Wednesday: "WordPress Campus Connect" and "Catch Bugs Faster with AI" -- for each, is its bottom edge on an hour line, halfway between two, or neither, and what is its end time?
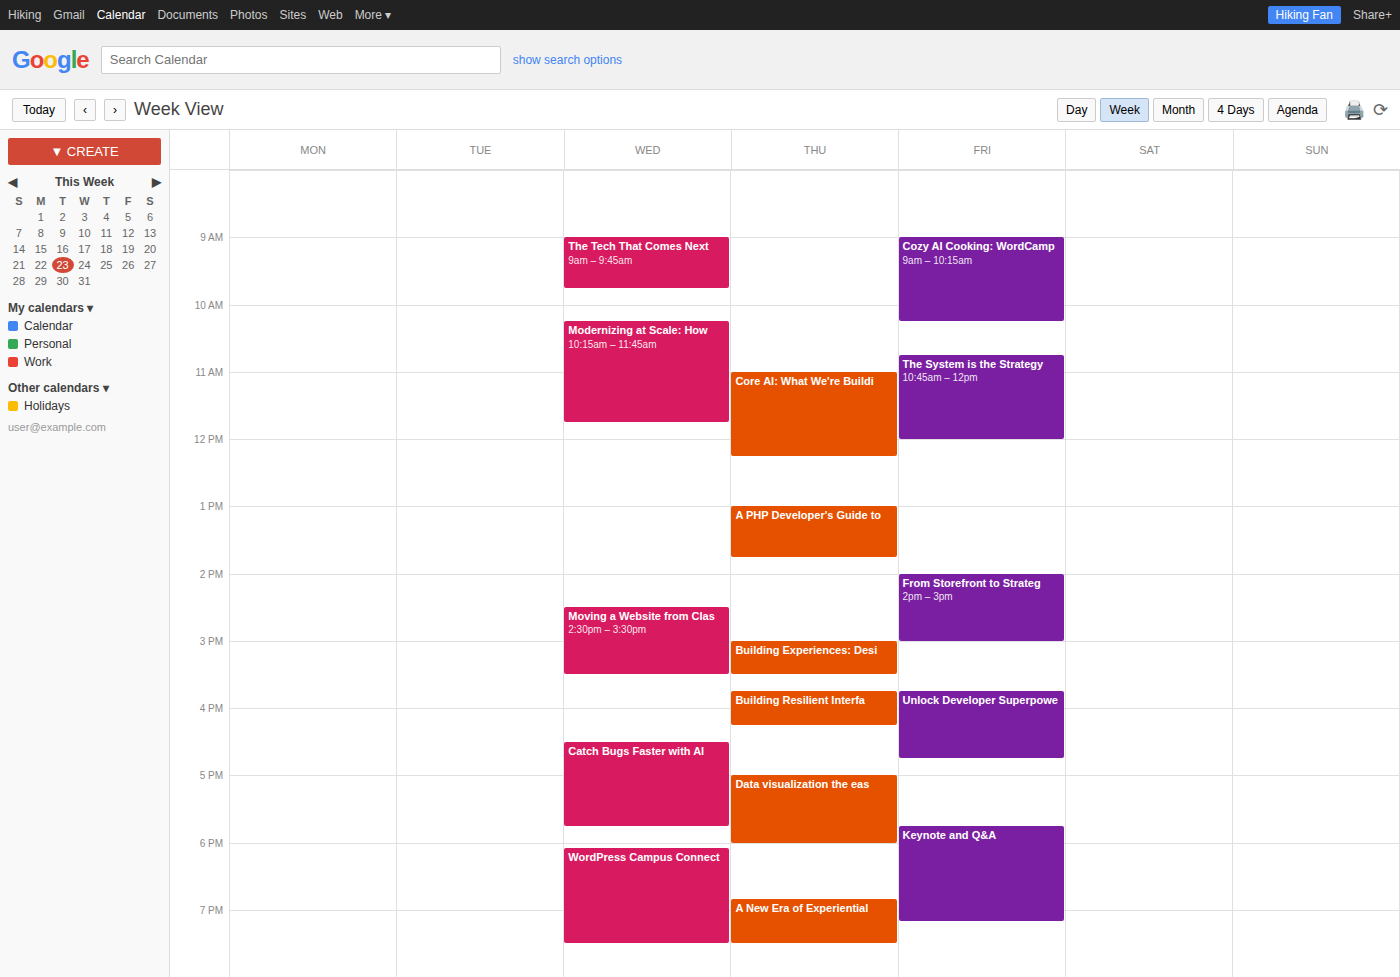
"WordPress Campus Connect": 7:30 PM, halfway between the 7 PM and 8 PM lines. "Catch Bugs Faster with AI": 5:45 PM, neither: three quarters of the way from the 5 PM line to the 6 PM line.